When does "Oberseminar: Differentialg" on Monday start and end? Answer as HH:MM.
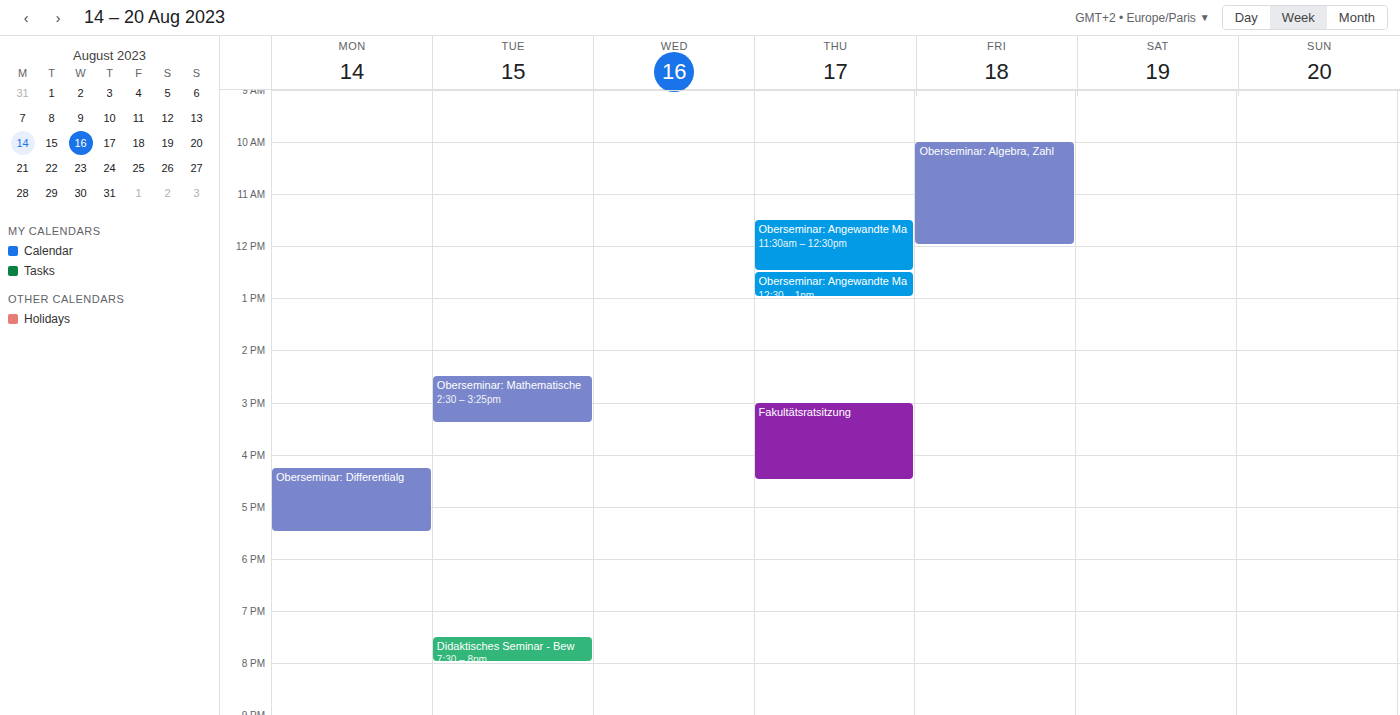
16:15 to 17:30